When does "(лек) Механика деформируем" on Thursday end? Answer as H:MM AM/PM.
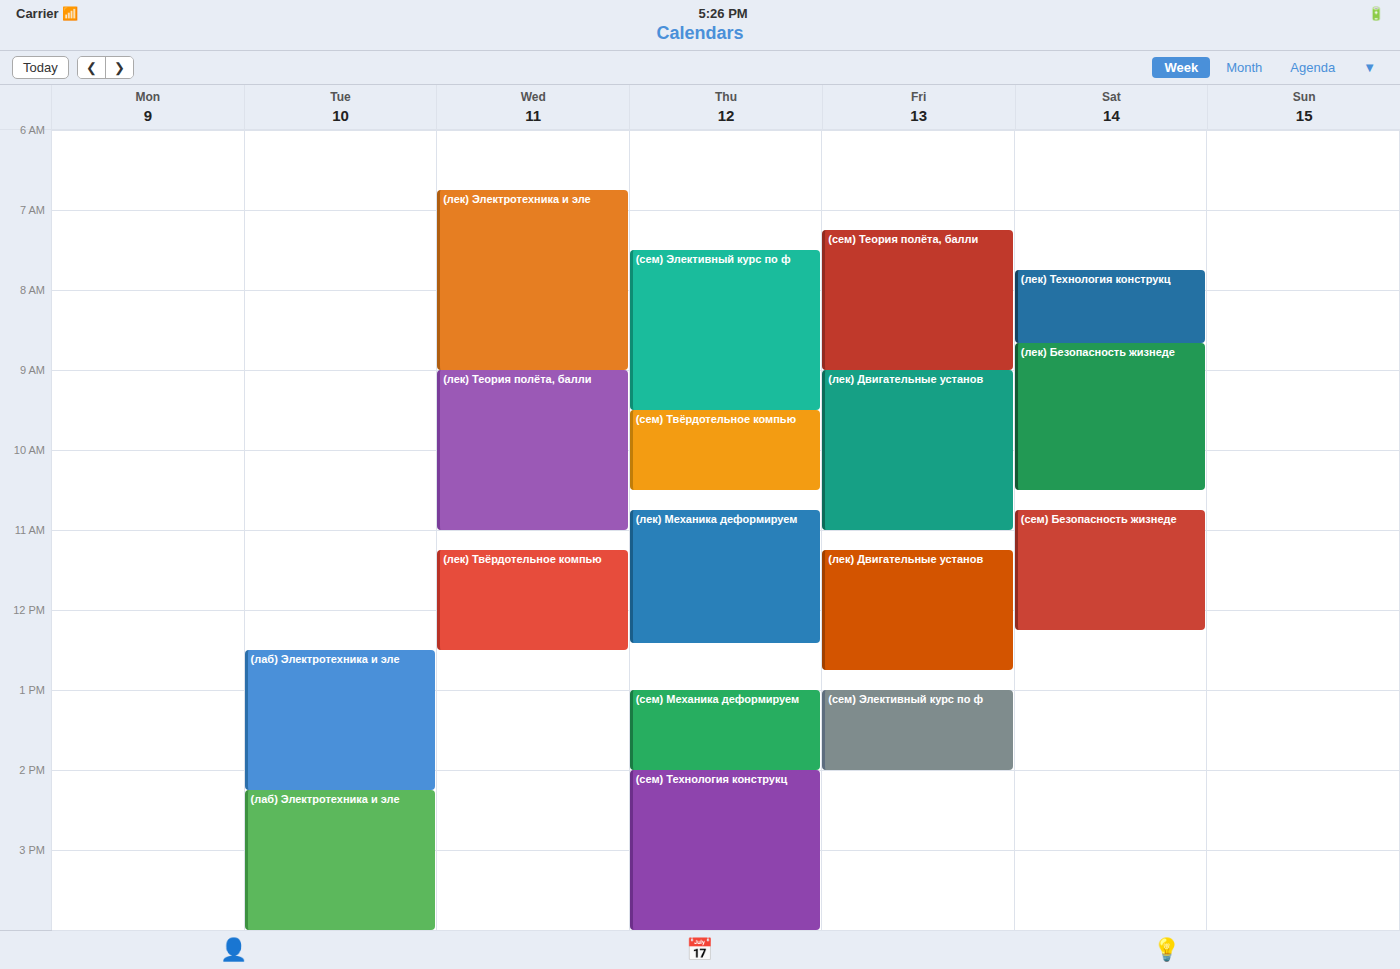
12:25 PM